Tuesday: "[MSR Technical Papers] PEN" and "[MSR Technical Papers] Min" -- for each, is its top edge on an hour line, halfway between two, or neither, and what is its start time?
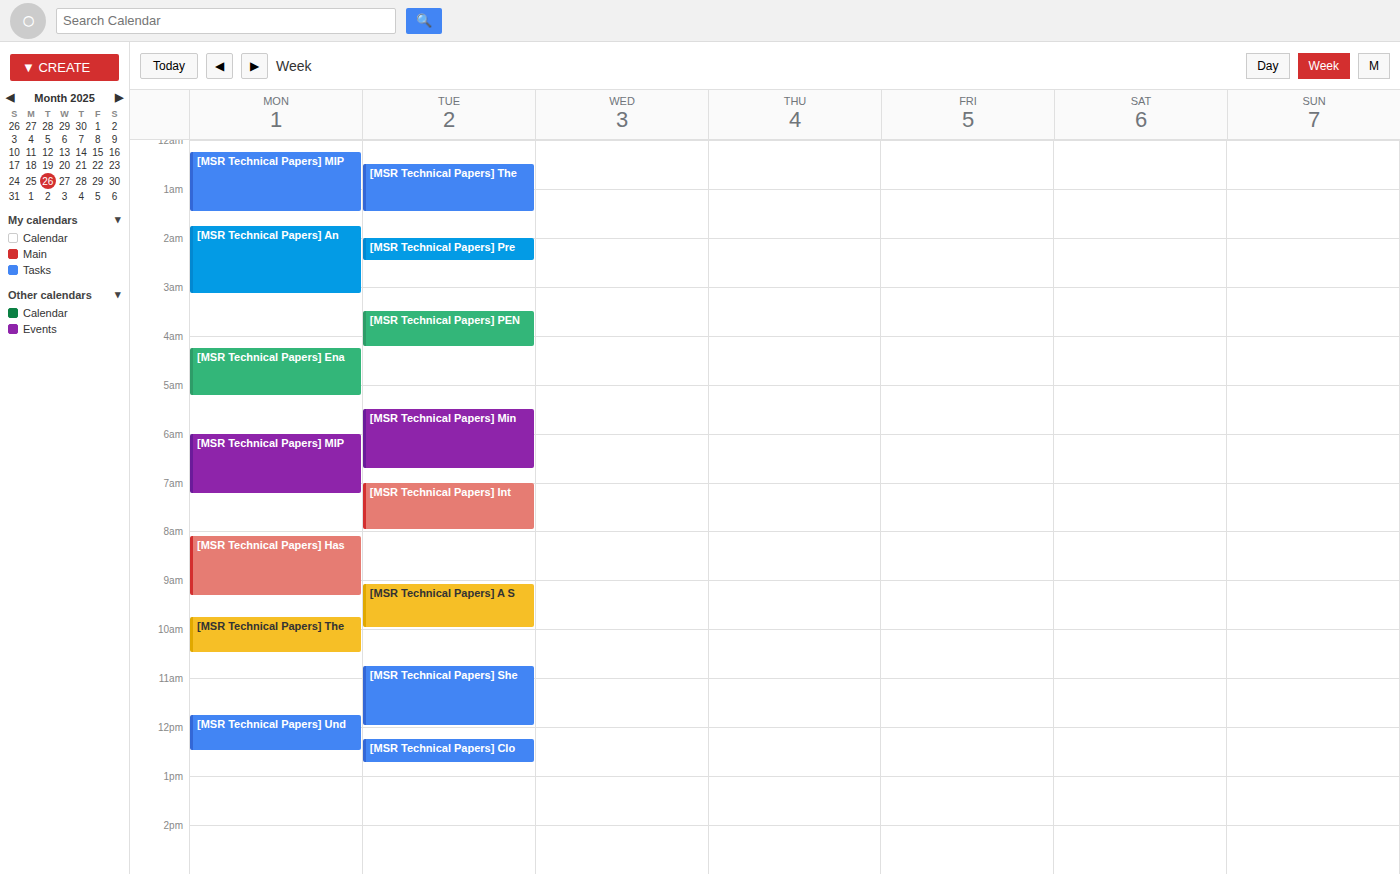
"[MSR Technical Papers] PEN": 3:30 AM, halfway between the 3 AM and 4 AM lines. "[MSR Technical Papers] Min": 5:30 AM, halfway between the 5 AM and 6 AM lines.